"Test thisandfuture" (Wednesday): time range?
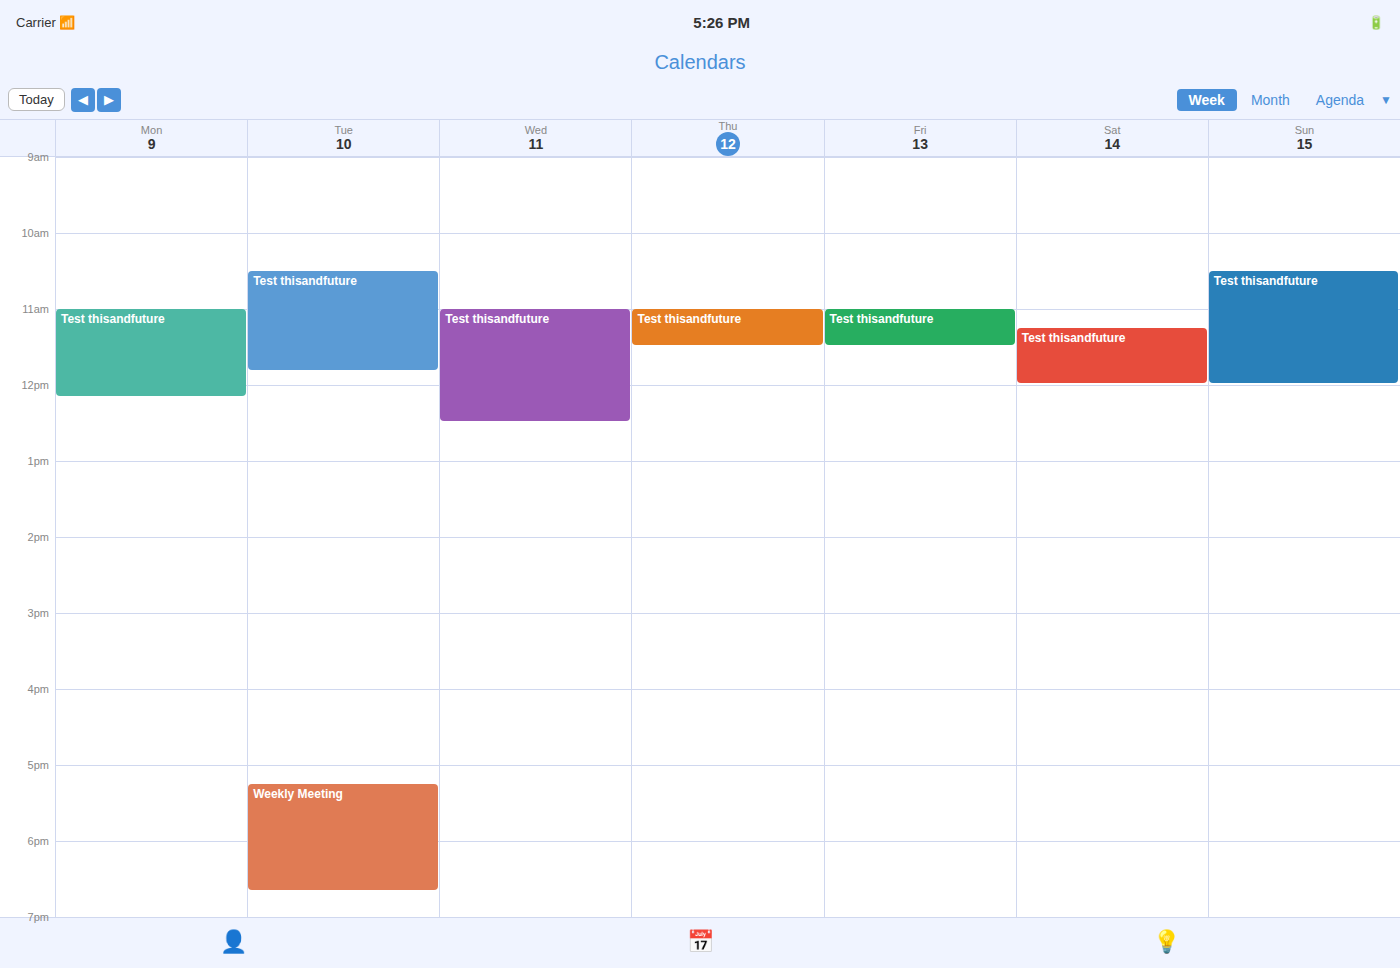
11:00 AM to 12:30 PM